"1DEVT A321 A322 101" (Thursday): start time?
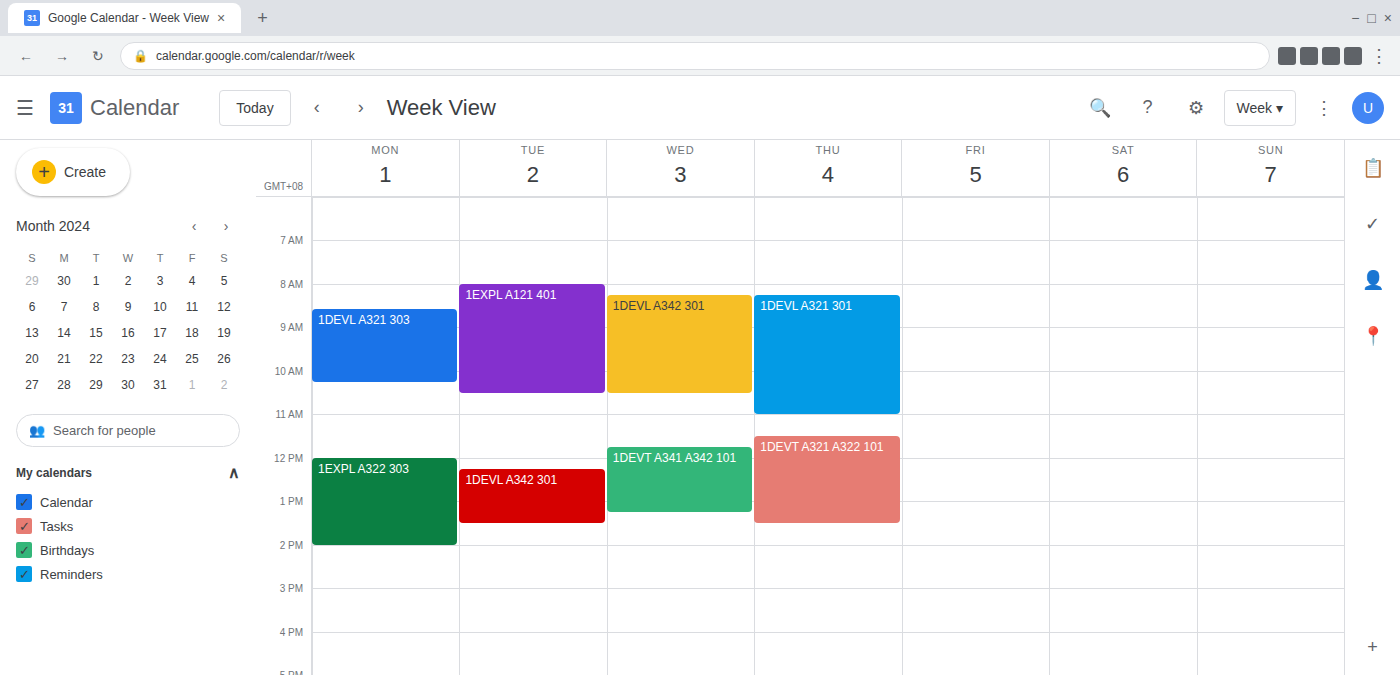
11:30